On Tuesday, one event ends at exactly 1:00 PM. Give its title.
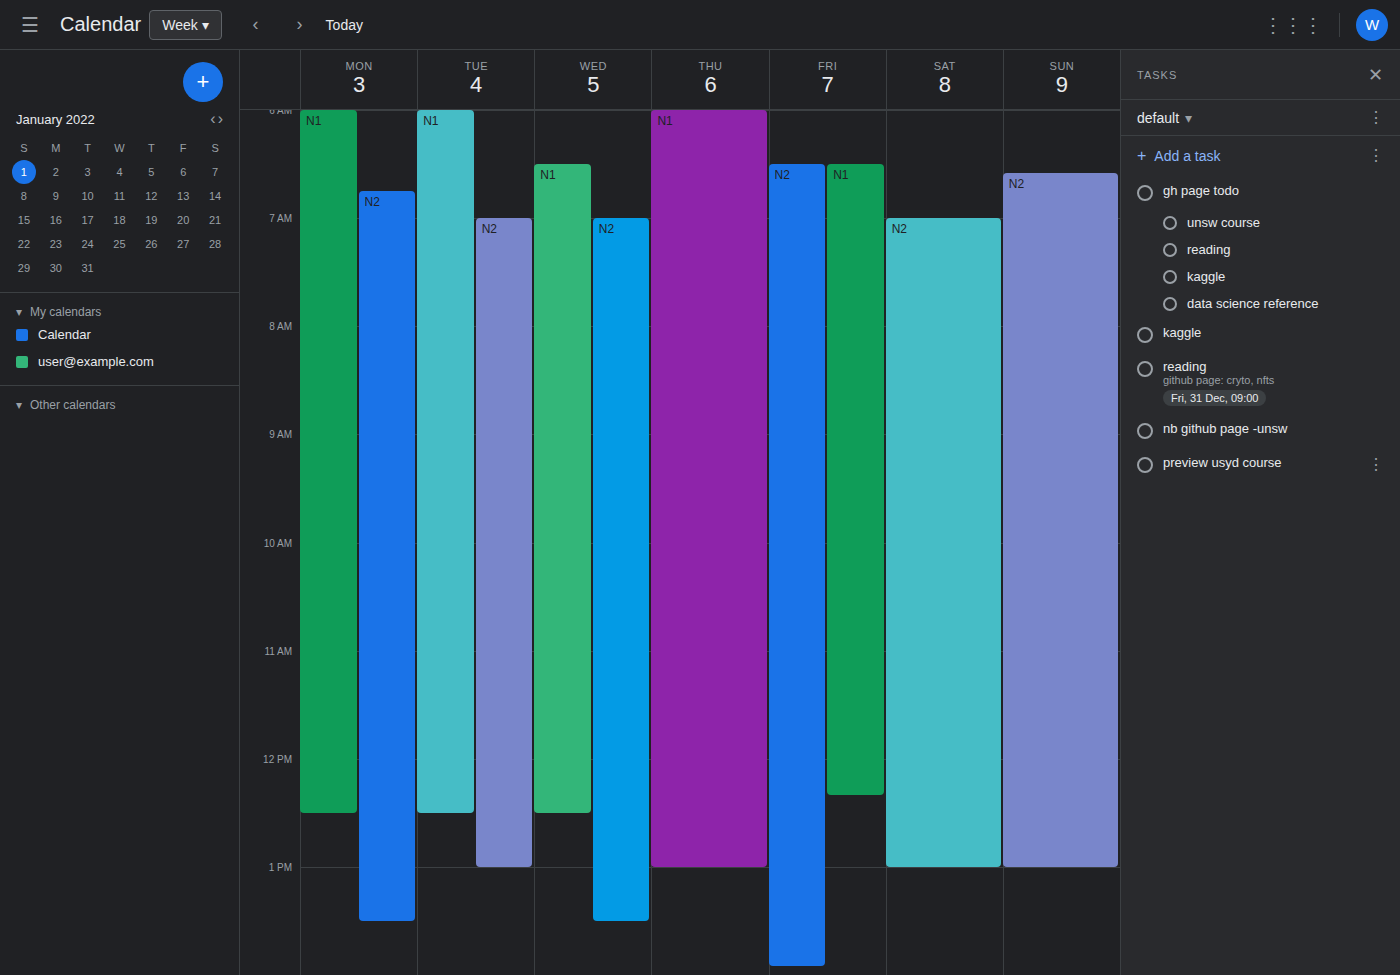
"N2"